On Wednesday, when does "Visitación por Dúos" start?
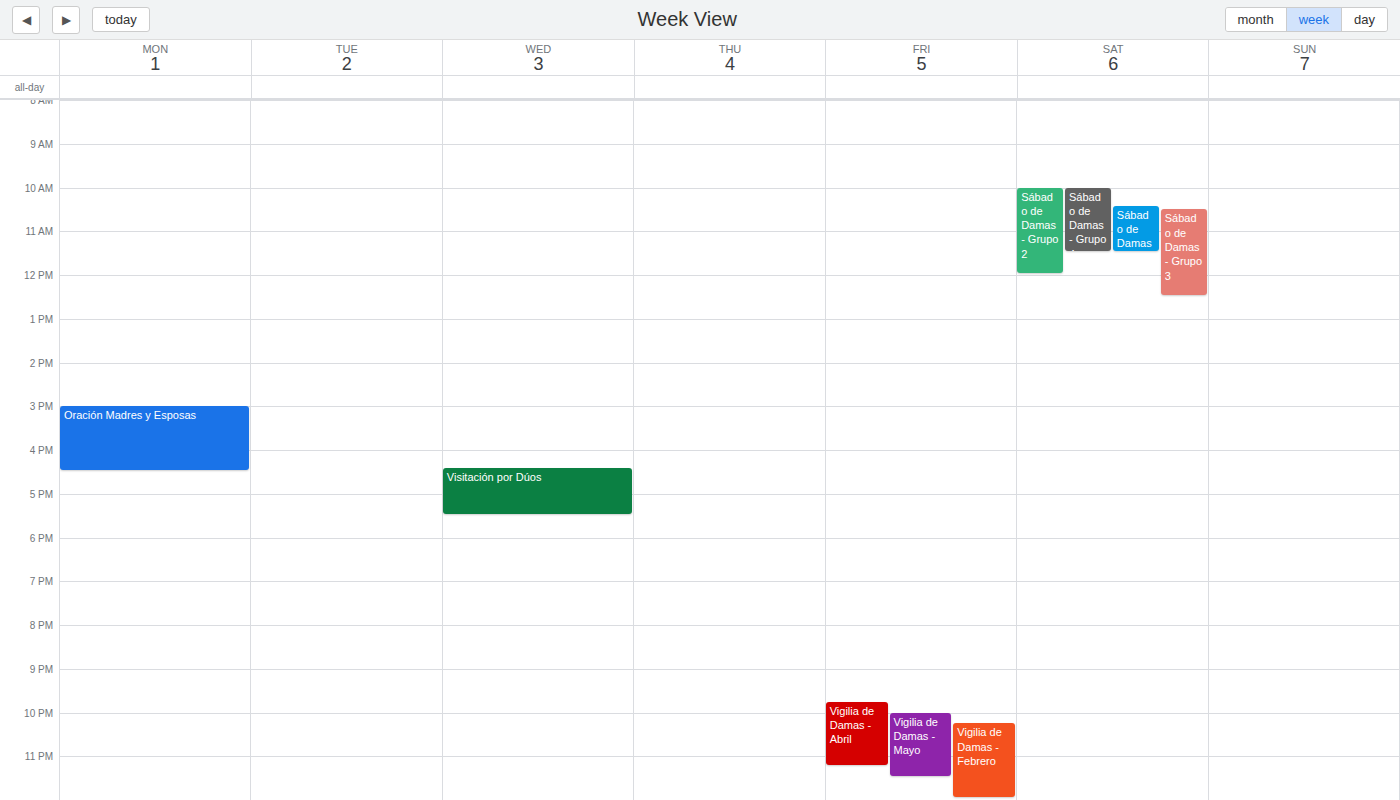
16:25